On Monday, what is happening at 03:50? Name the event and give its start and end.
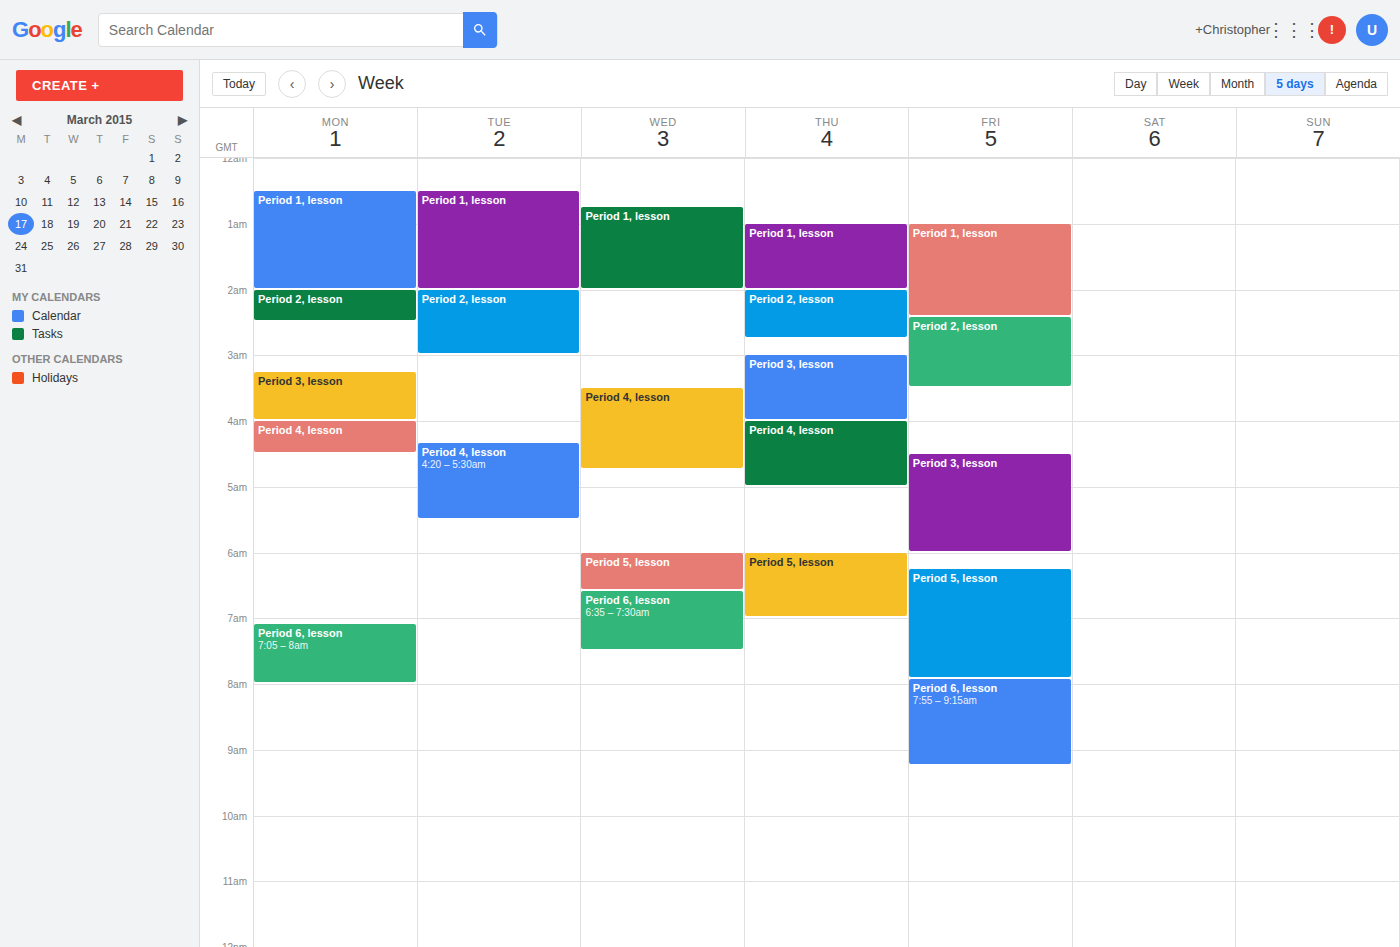
"Period 3, lesson", 03:15 to 04:00